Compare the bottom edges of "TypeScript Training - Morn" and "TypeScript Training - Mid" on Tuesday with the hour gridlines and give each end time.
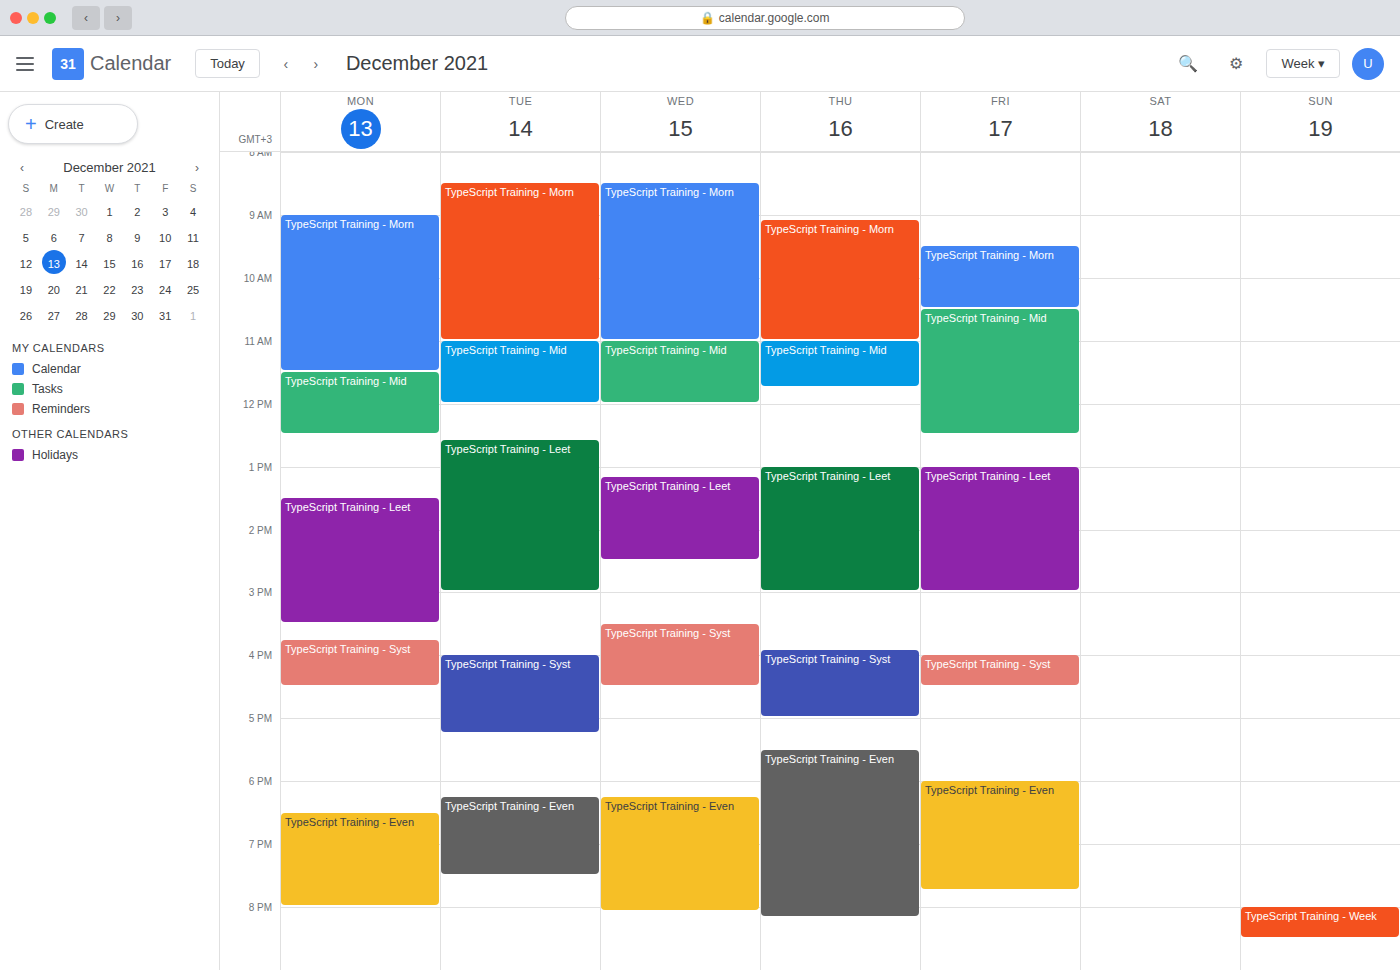
"TypeScript Training - Morn": 11:00 AM, exactly on the 11 AM line. "TypeScript Training - Mid": 12:00 PM, exactly on the 12 PM line.